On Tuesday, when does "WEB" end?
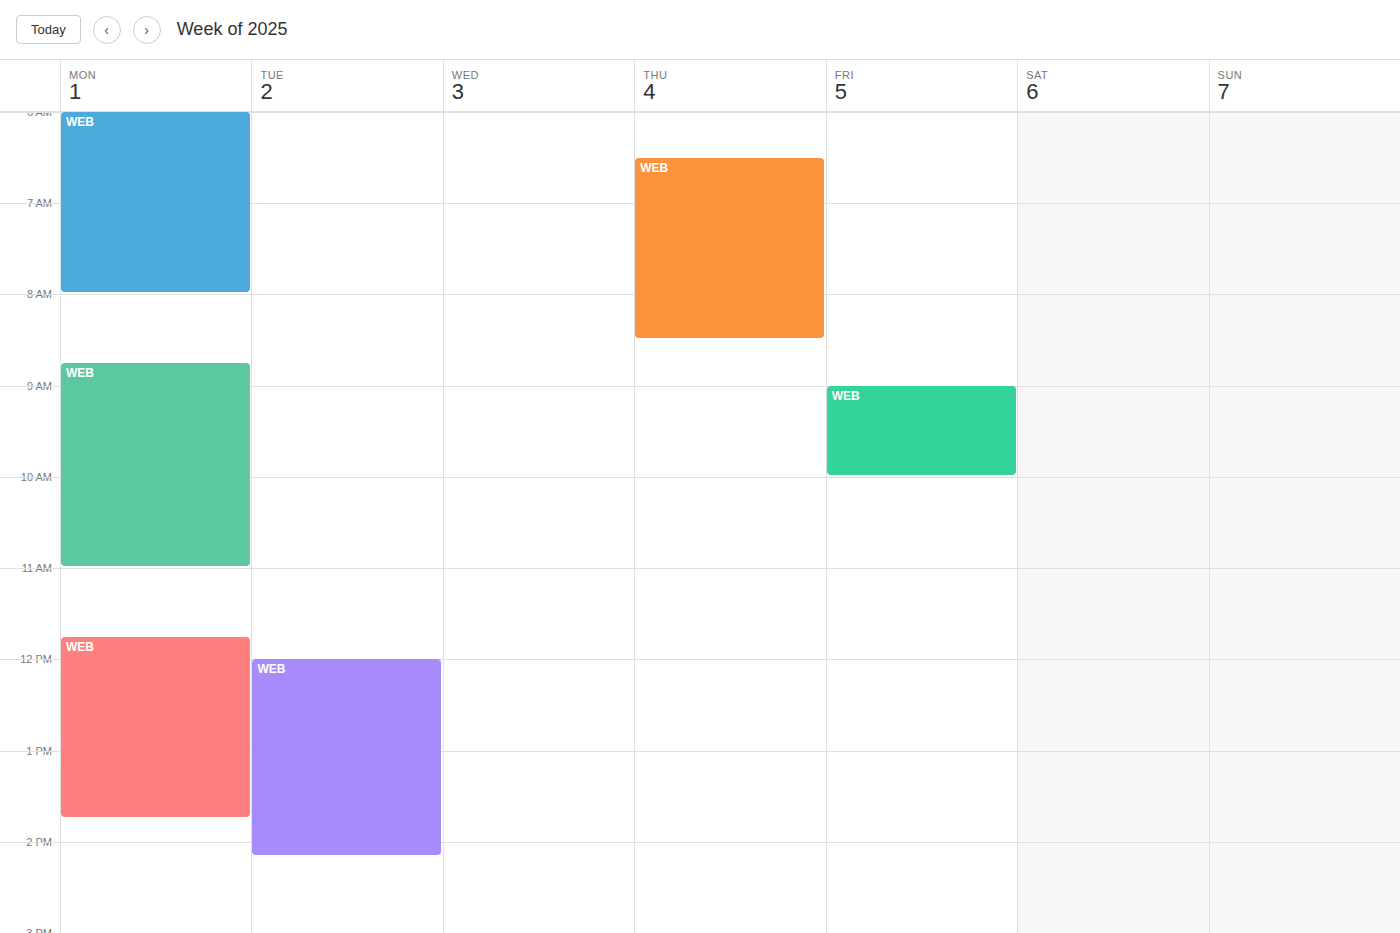
2:10 PM